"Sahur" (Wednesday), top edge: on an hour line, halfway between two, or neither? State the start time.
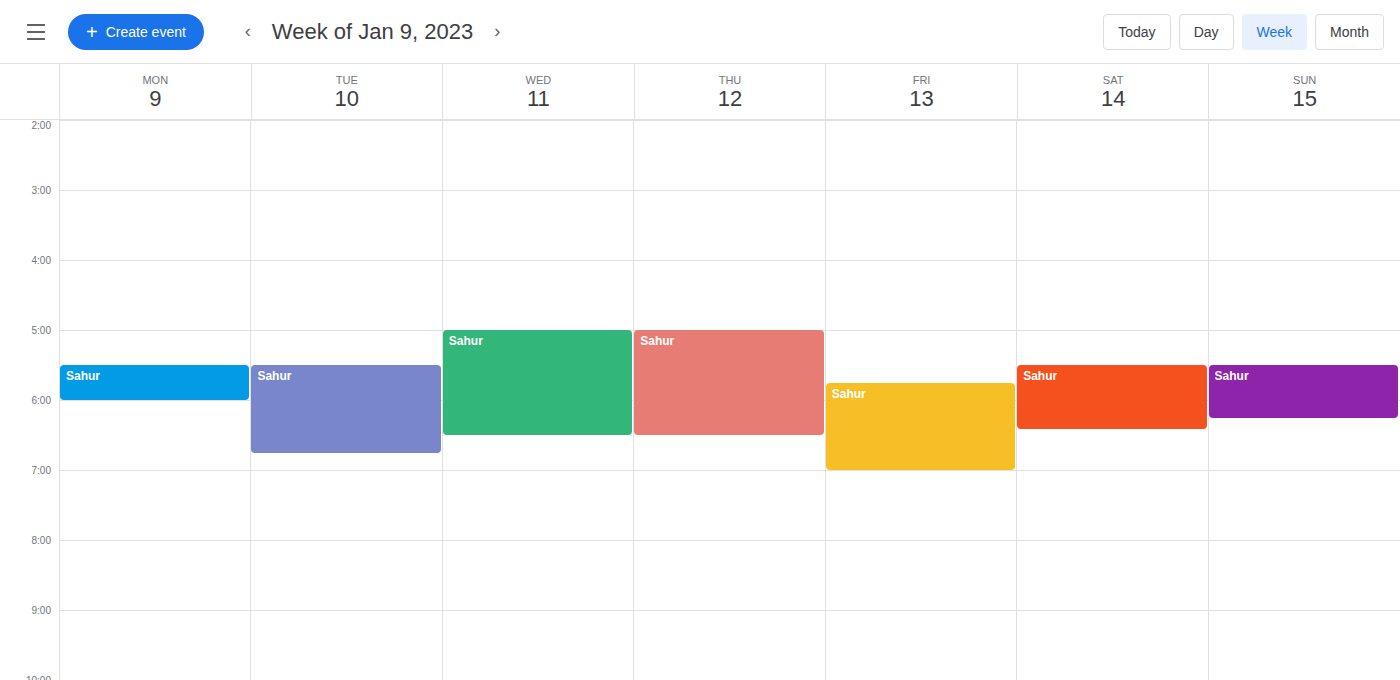
5:00 AM -- exactly on the 5 AM line.